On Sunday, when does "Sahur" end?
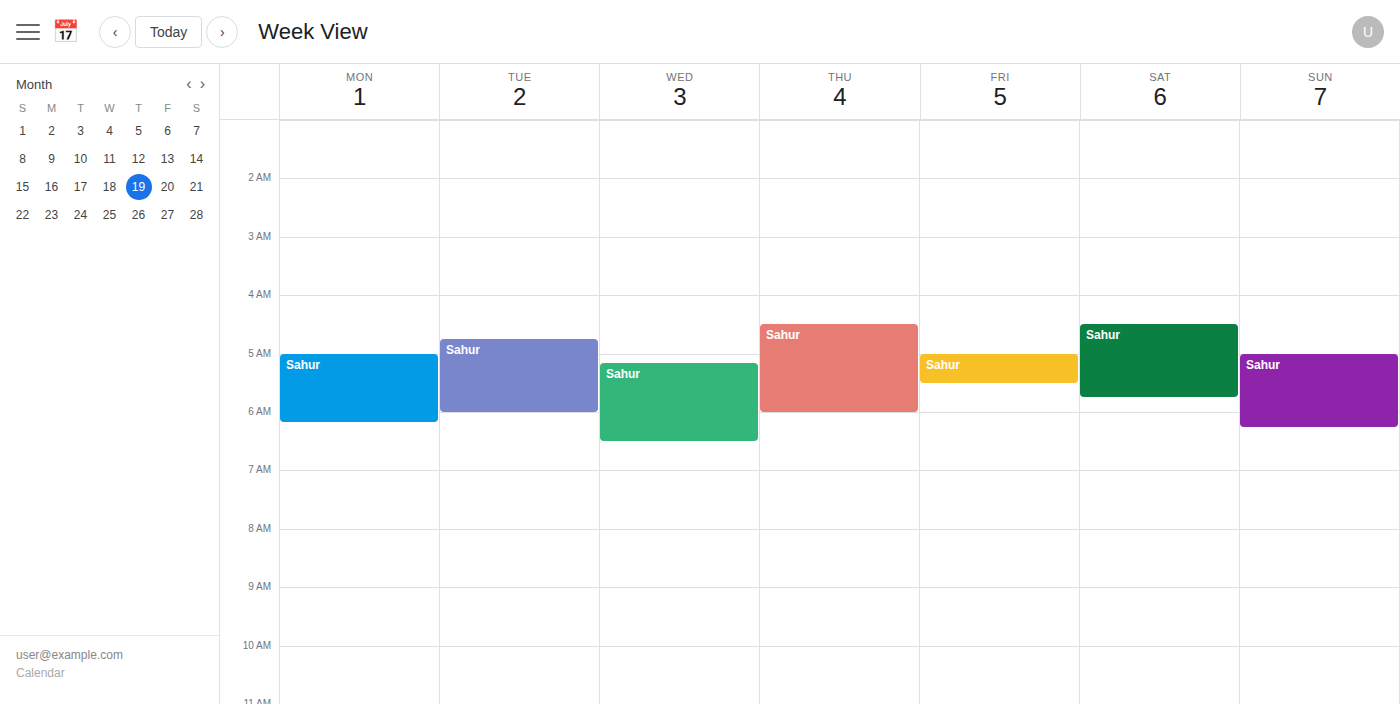
6:15 AM